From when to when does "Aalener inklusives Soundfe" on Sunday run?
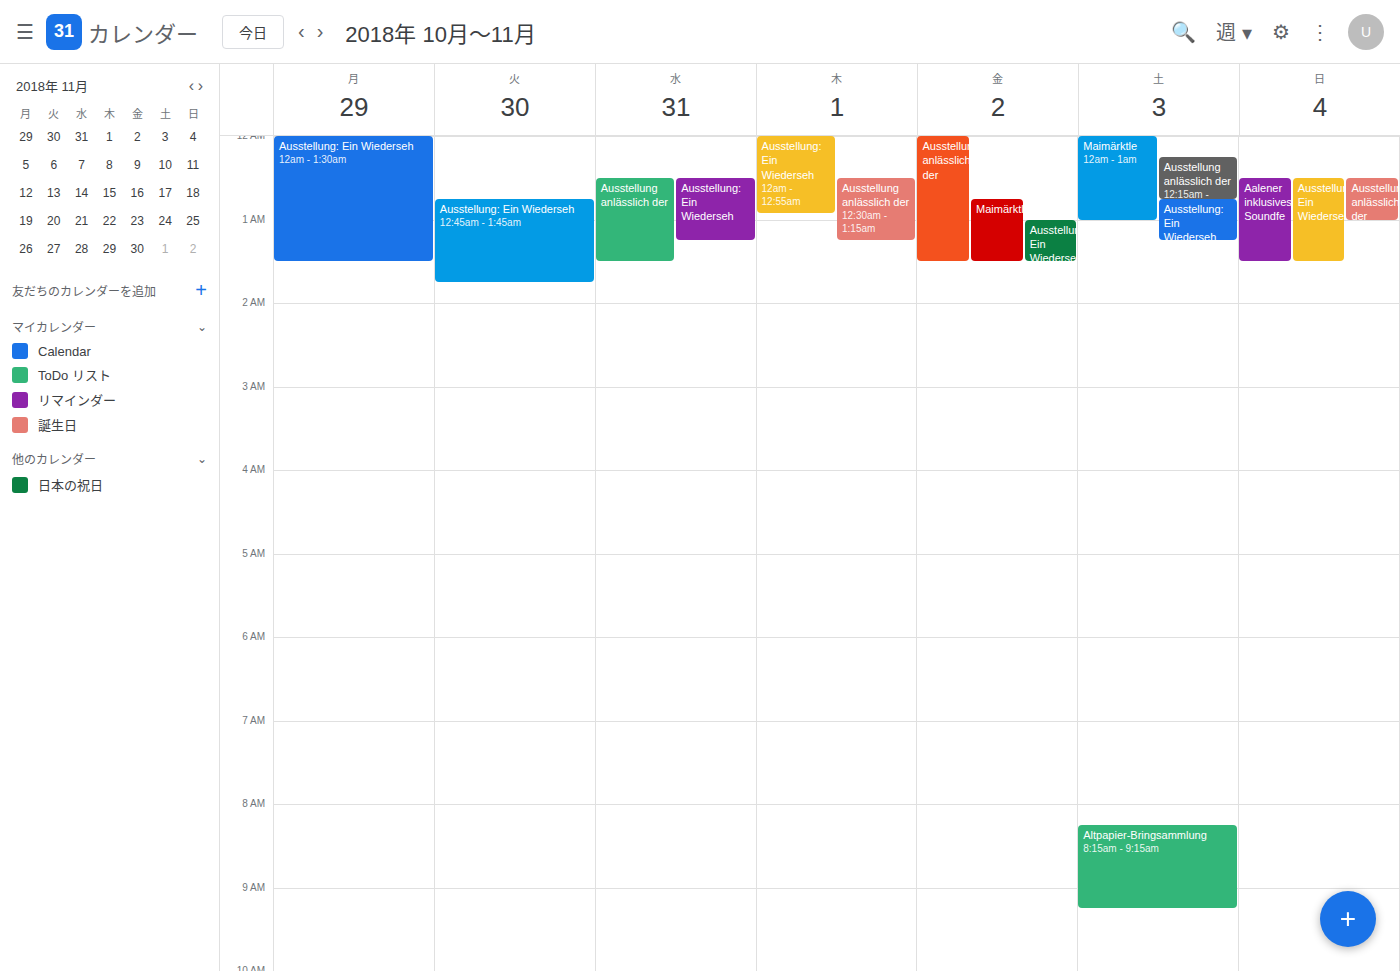
12:30 AM to 1:30 AM